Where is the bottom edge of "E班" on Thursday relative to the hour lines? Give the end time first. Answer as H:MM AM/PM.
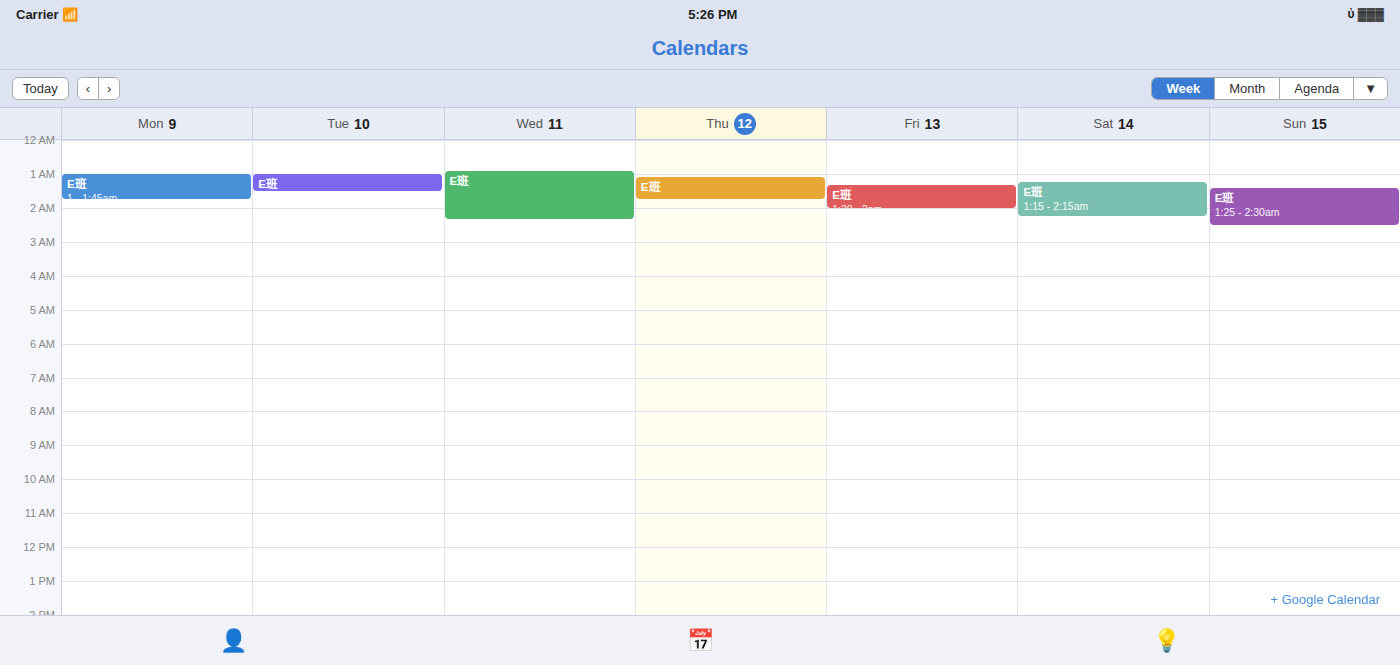
1:45 AM -- neither: three quarters of the way from the 1 AM line to the 2 AM line.